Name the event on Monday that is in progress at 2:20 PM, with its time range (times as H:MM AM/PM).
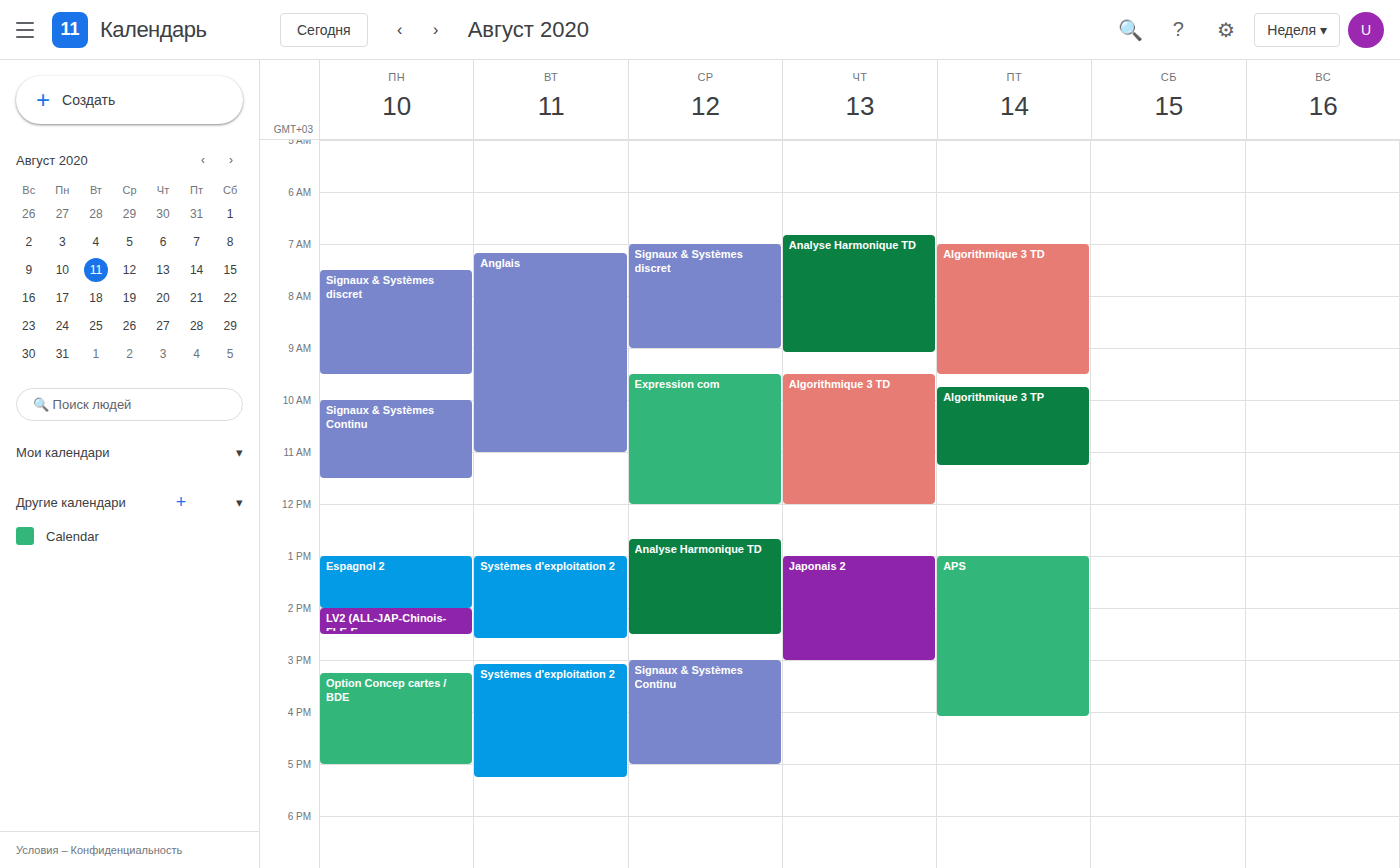
"LV2 (ALL-JAP-Chinois-FLE-E", 2:00 PM to 2:30 PM